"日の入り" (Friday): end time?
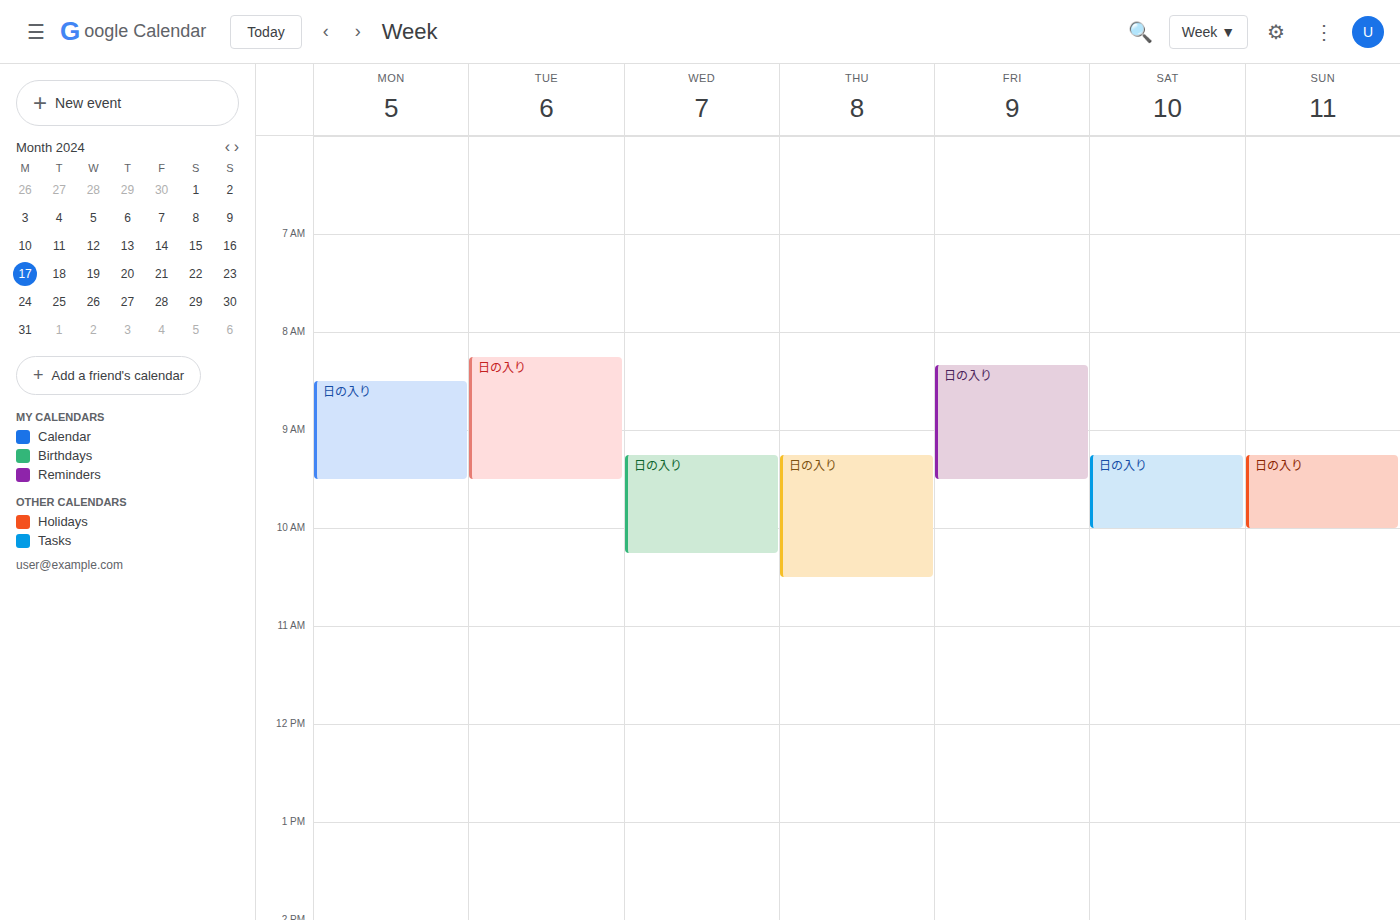
9:30 AM